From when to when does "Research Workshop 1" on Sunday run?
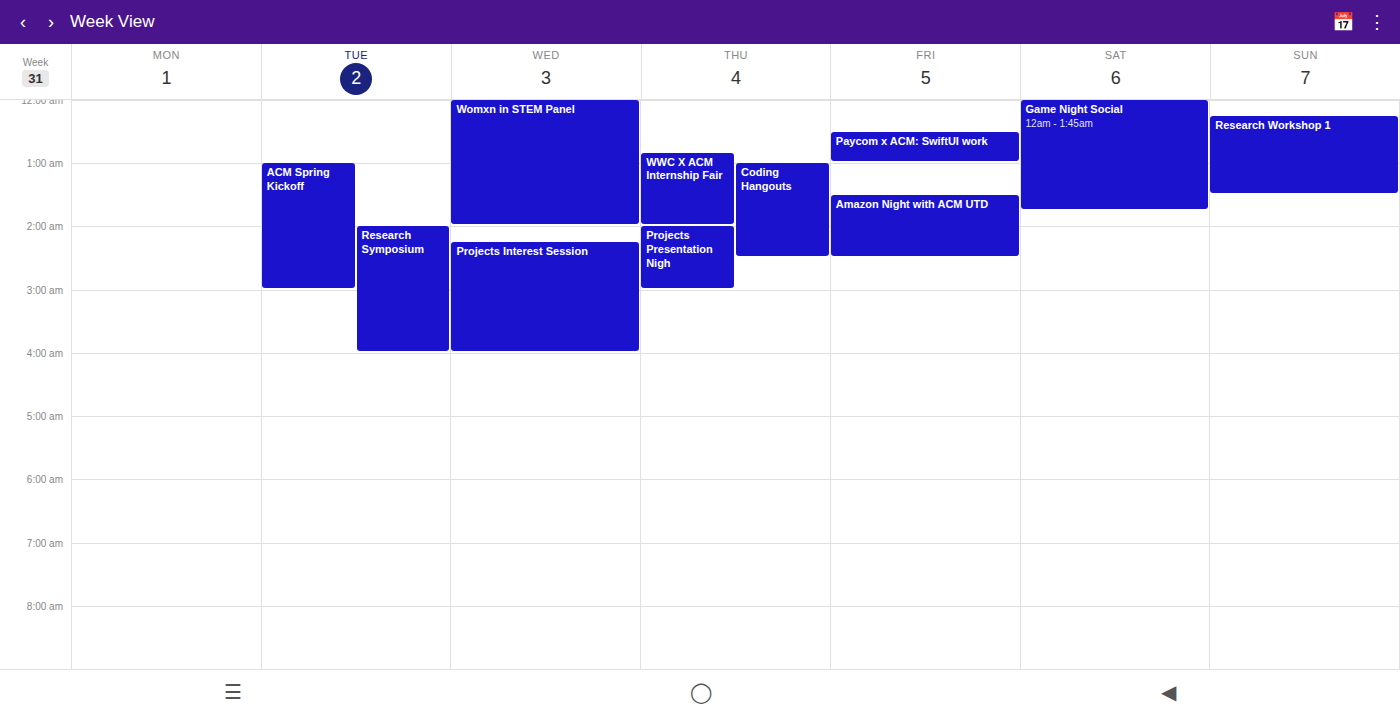
12:15 AM to 1:30 AM